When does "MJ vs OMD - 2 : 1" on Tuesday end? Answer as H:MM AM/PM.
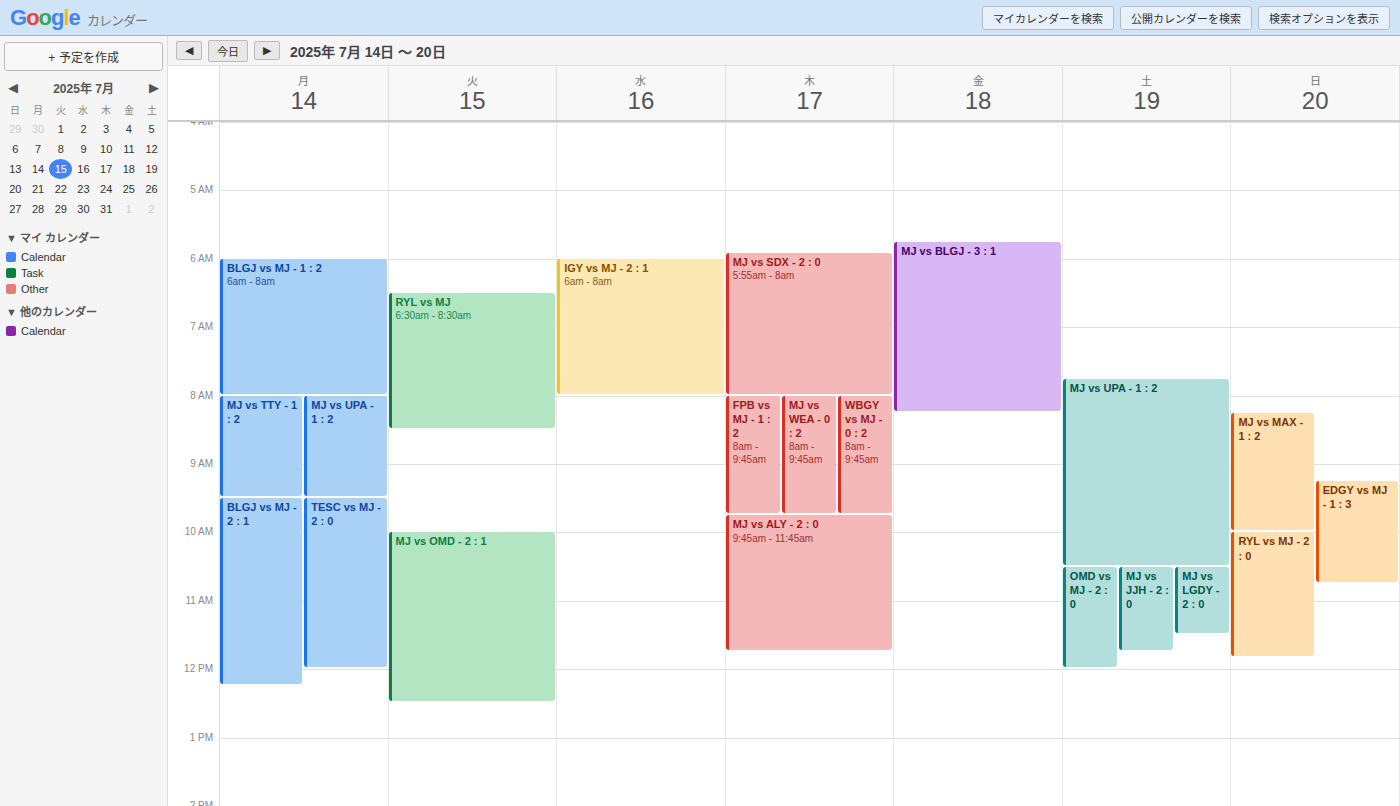
12:30 PM